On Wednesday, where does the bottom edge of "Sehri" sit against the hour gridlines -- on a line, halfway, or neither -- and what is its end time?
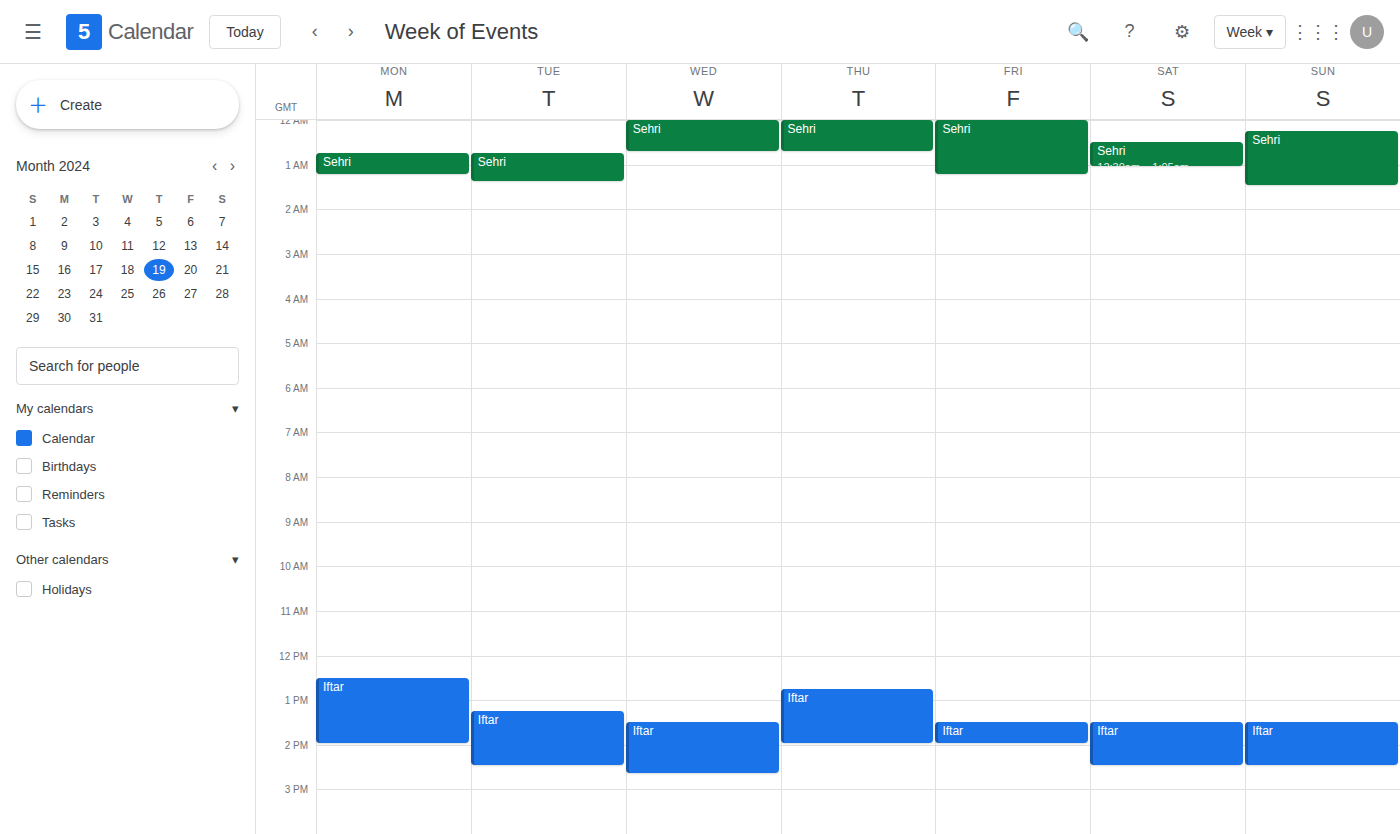
12:45 AM -- neither: three quarters of the way from the 12 AM line to the 1 AM line.